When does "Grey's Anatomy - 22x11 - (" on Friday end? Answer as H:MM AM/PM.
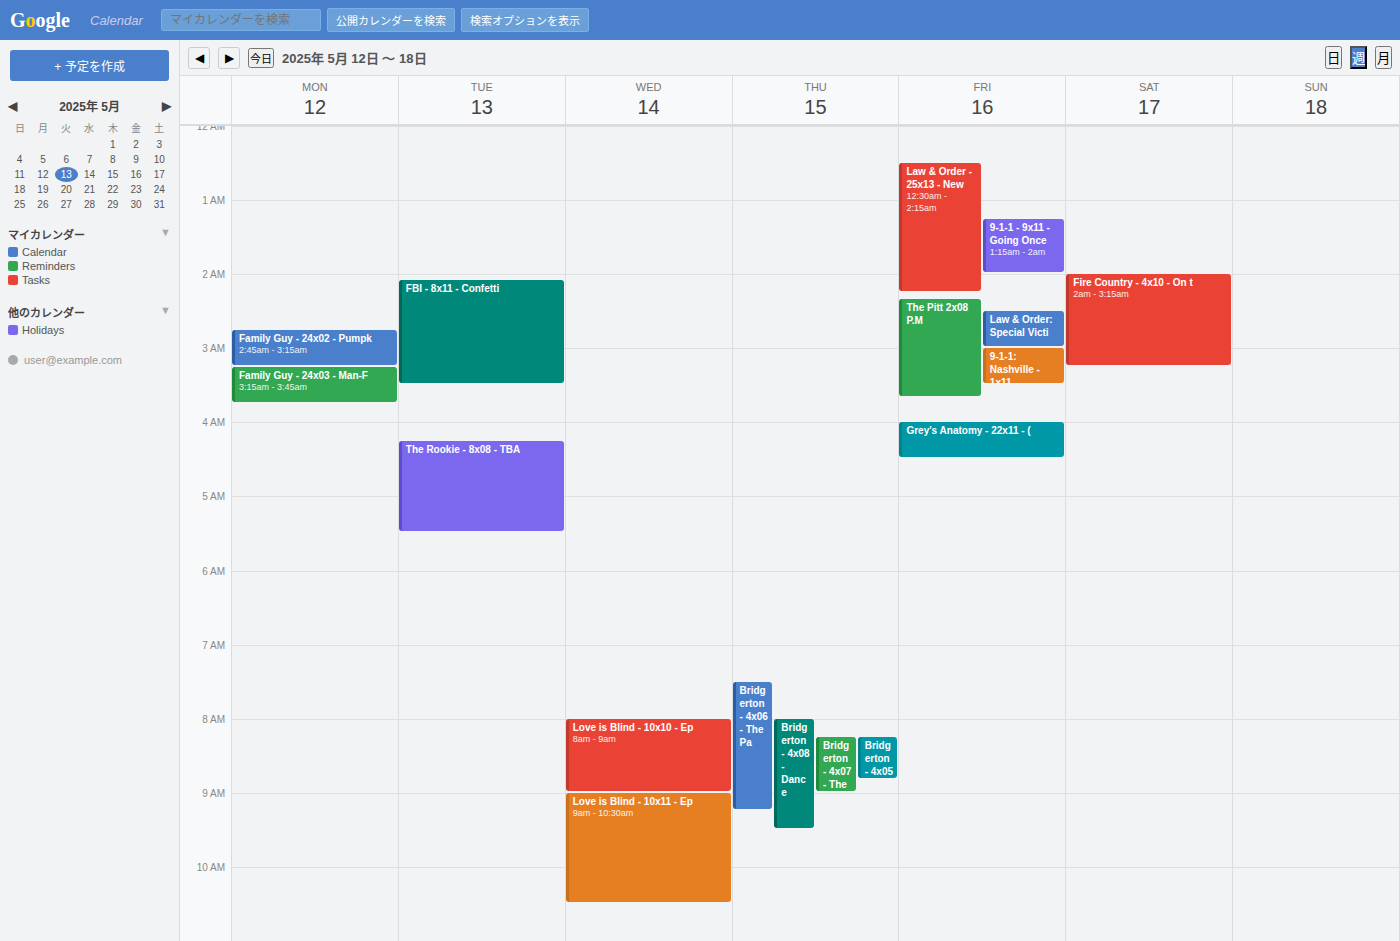
4:30 AM